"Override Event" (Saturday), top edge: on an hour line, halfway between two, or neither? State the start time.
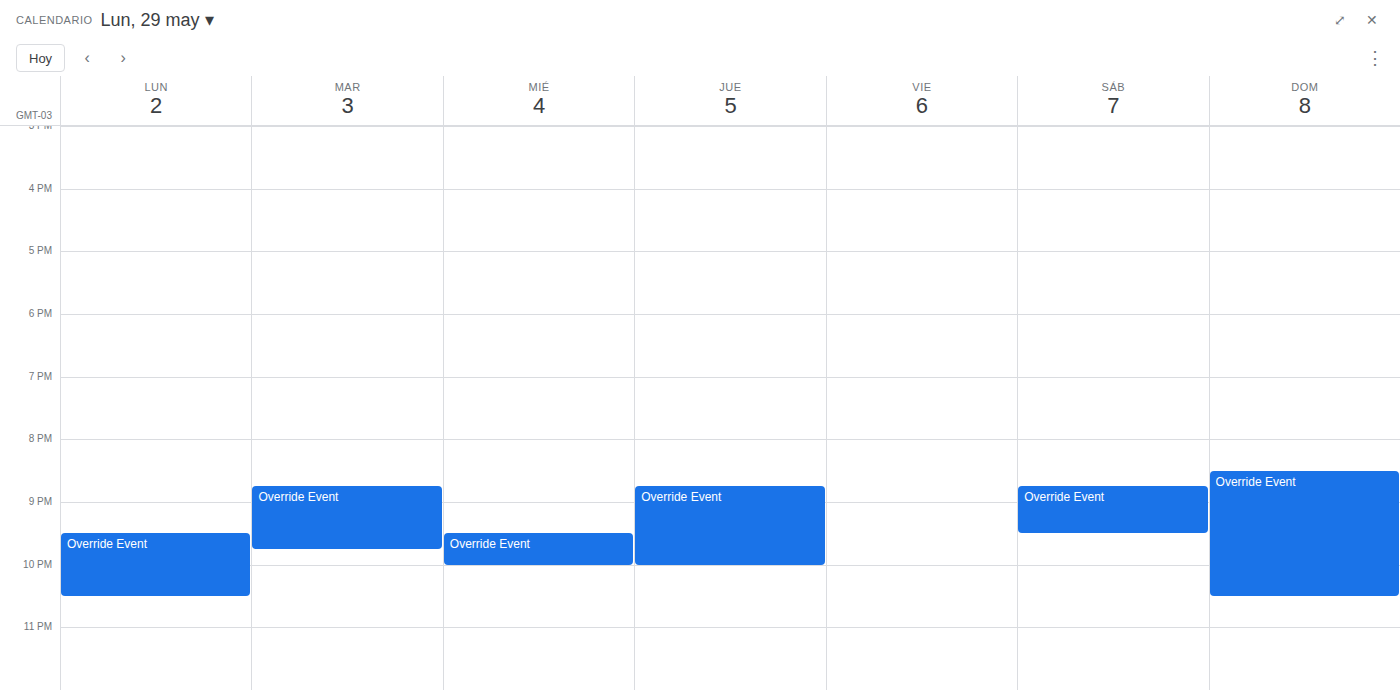
8:45 PM -- neither: three quarters of the way from the 8 PM line to the 9 PM line.